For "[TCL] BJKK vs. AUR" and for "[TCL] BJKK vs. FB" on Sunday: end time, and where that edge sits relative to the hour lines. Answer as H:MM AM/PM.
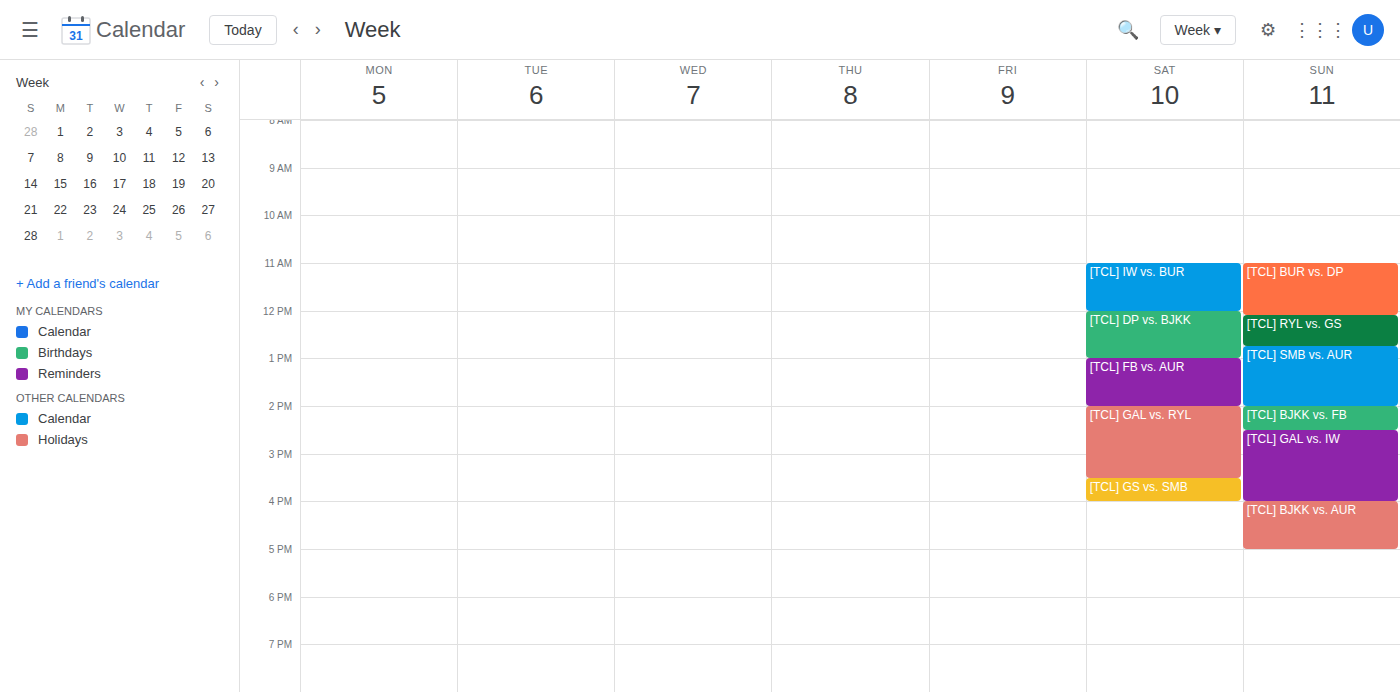
"[TCL] BJKK vs. AUR": 5:00 PM, exactly on the 5 PM line. "[TCL] BJKK vs. FB": 2:30 PM, halfway between the 2 PM and 3 PM lines.